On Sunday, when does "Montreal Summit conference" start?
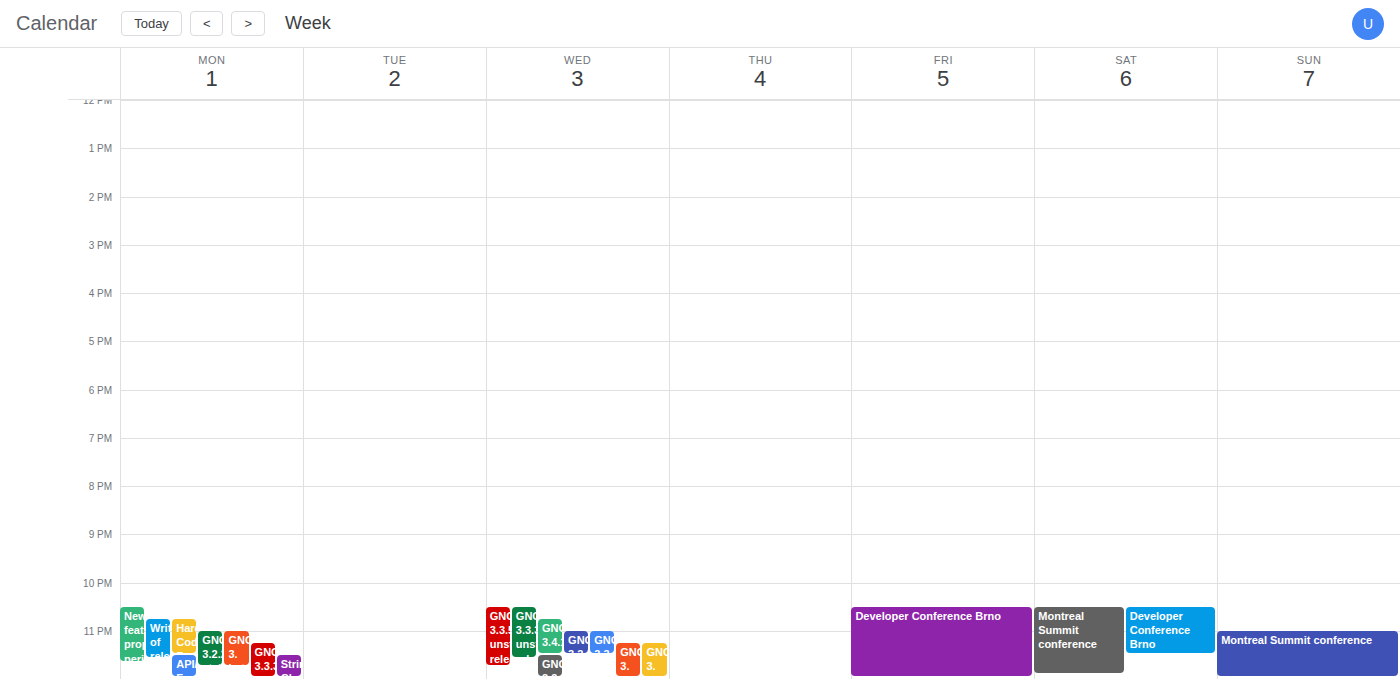
11:00 PM